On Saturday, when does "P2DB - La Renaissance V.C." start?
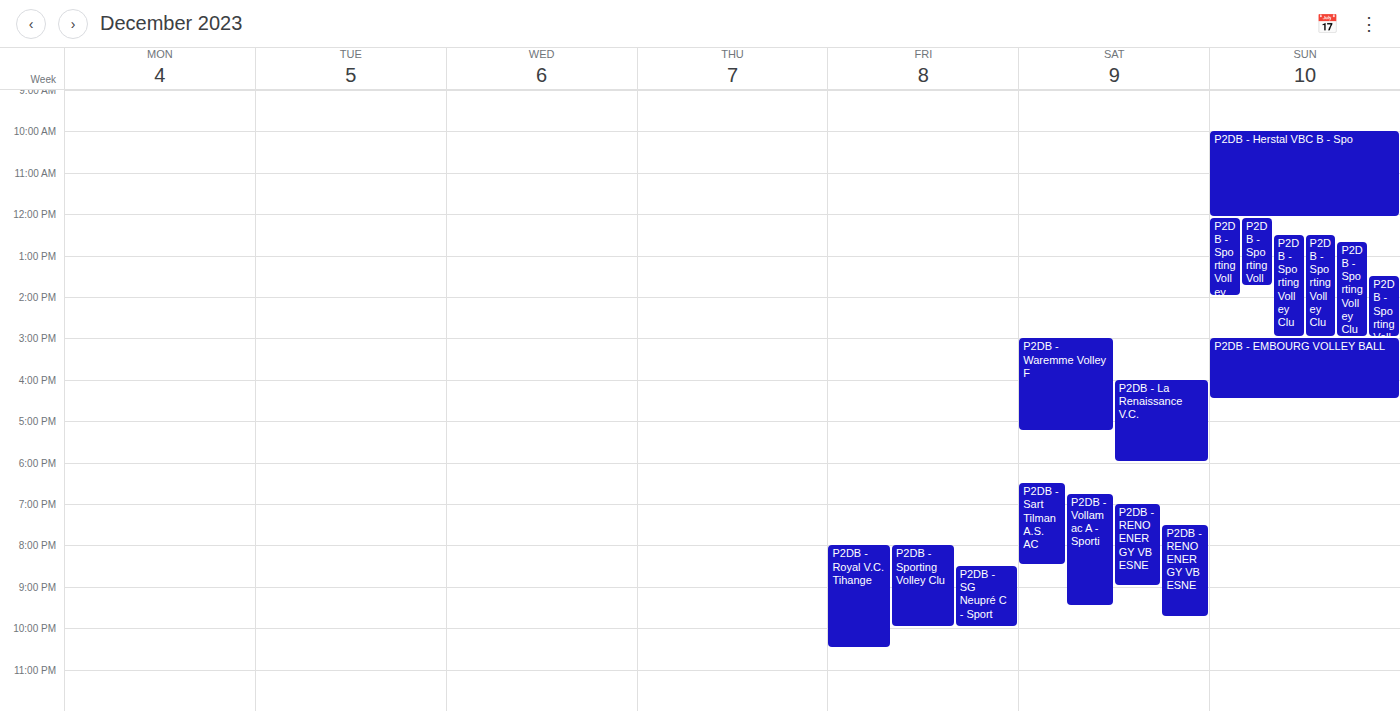
4:00 PM